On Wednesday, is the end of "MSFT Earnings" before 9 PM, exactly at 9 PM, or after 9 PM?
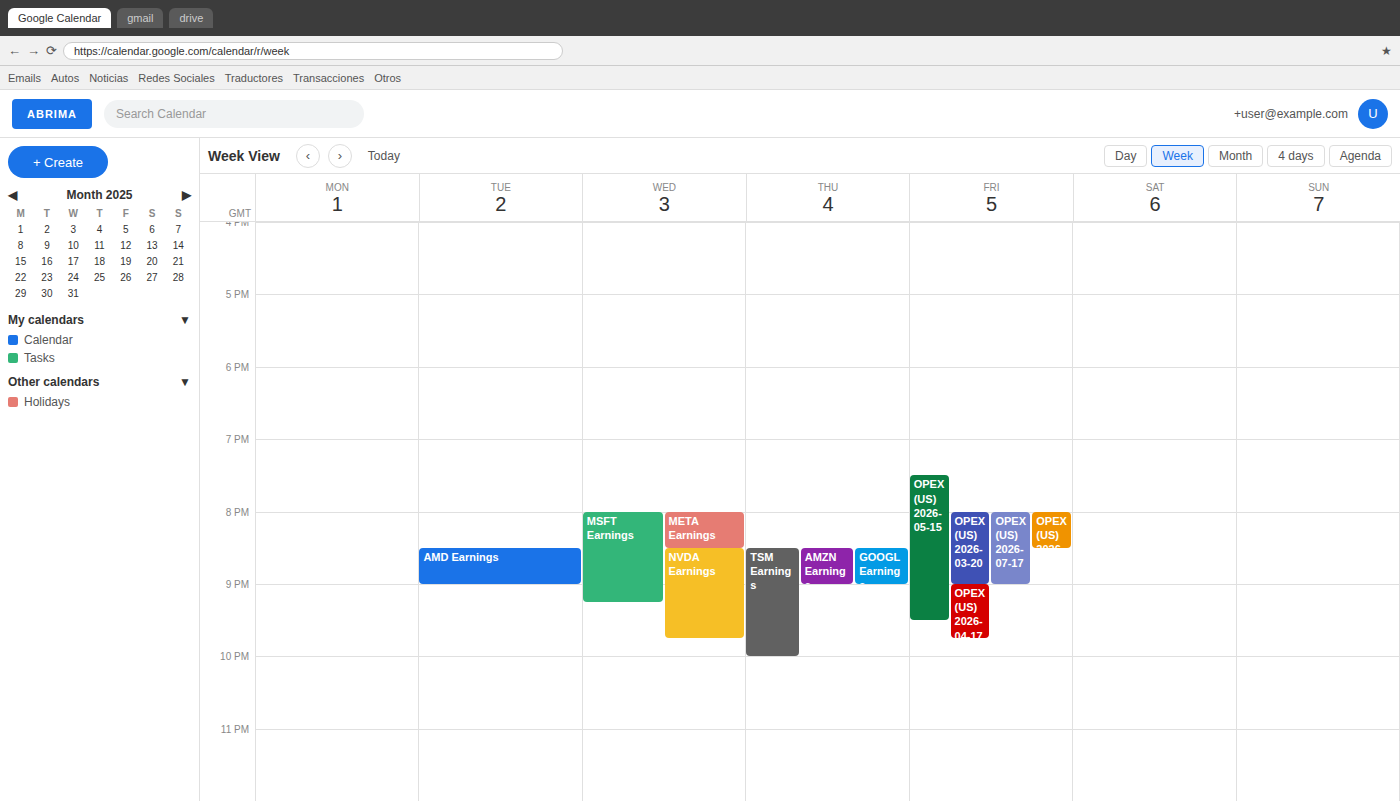
9:15 PM -- after 9 PM, 15 minutes below the 9 PM line.